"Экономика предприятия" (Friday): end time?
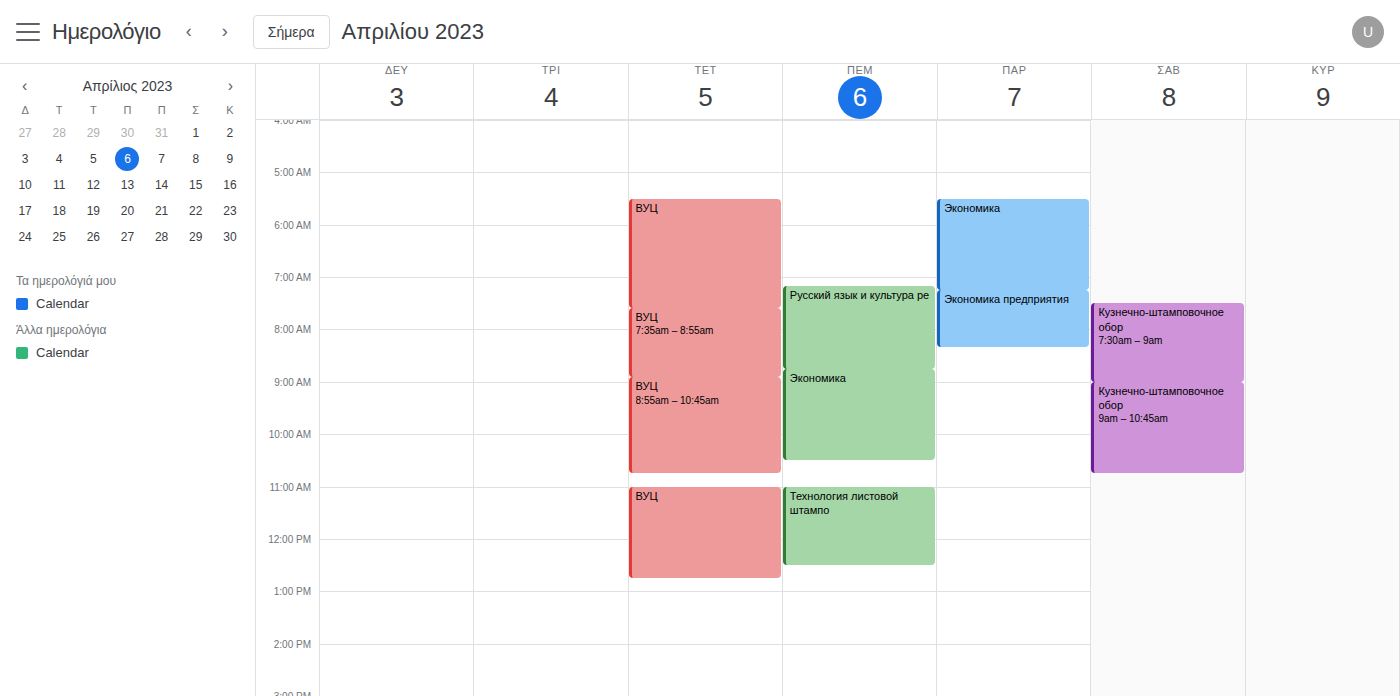
8:20 AM